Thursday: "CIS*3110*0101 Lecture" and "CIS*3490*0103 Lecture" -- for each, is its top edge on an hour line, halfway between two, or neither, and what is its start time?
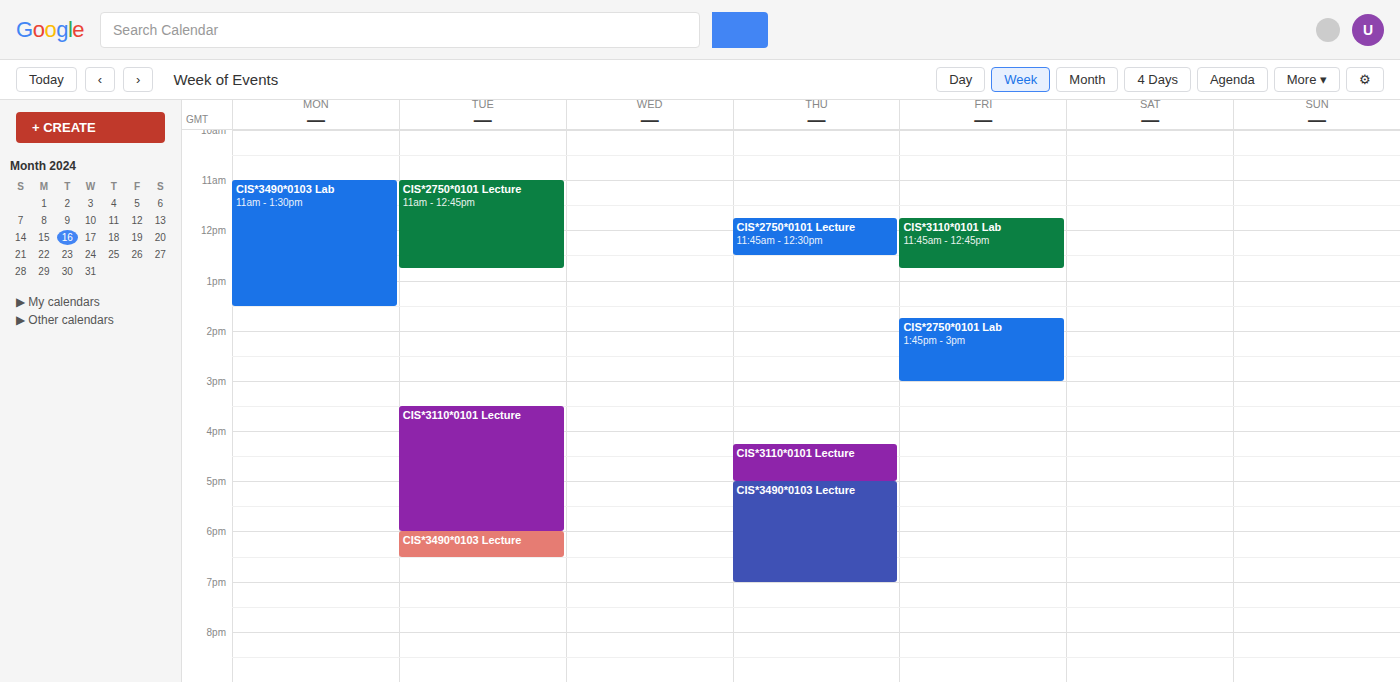
"CIS*3110*0101 Lecture": 4:15 PM, neither: a quarter of the way from the 4 PM line to the 5 PM line. "CIS*3490*0103 Lecture": 5:00 PM, exactly on the 5 PM line.